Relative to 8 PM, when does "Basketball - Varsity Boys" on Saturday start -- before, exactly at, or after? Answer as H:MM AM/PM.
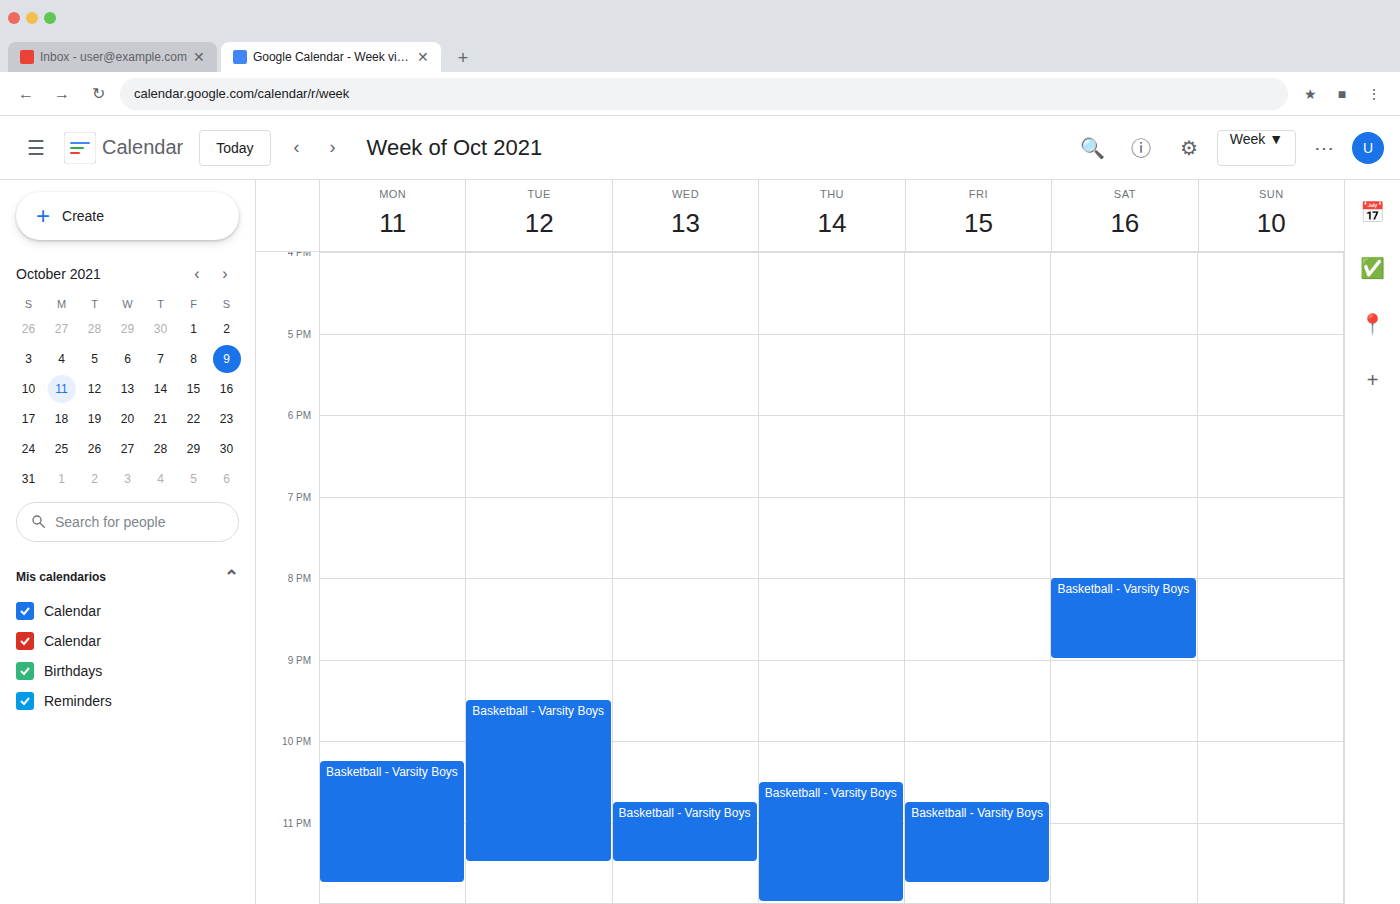
8:00 PM -- exactly at 8 PM, on the 8 PM line.